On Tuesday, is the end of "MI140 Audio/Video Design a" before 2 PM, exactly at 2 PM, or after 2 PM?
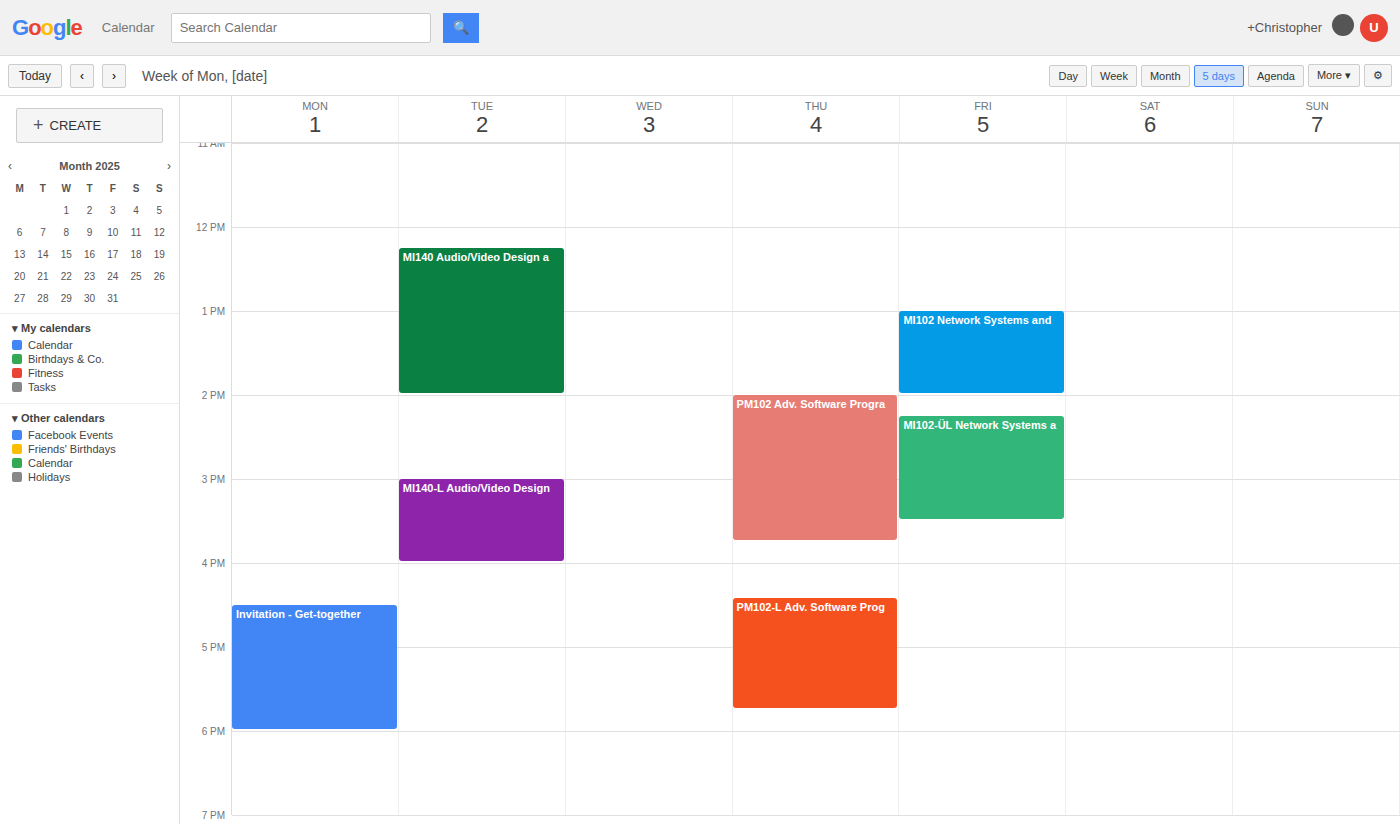
2:00 PM -- exactly at 2 PM, on the 2 PM line.